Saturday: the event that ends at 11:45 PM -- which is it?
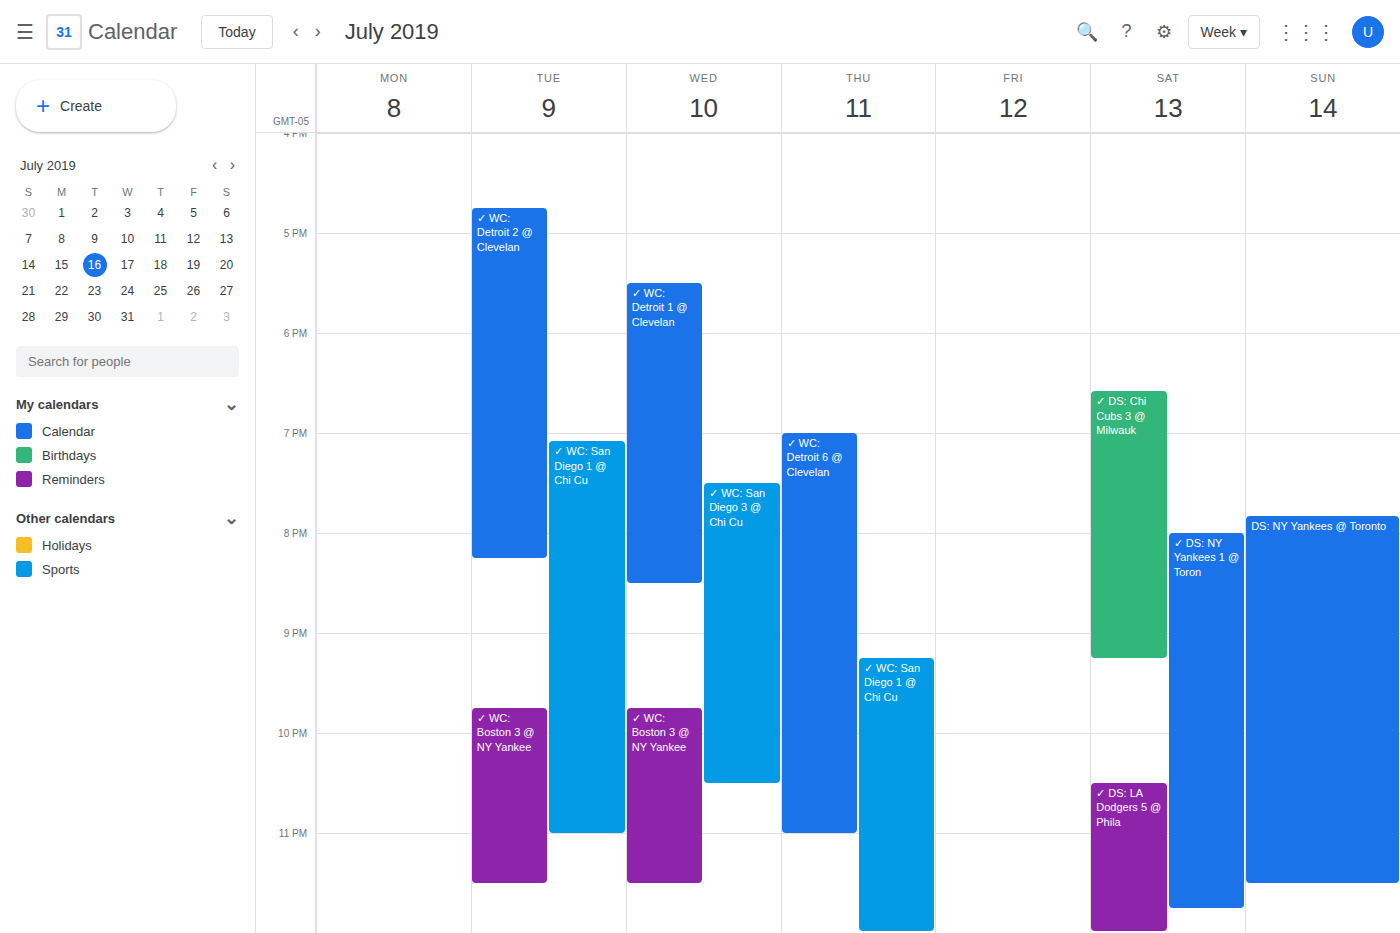
"✓ DS: NY Yankees 1 @ Toron"